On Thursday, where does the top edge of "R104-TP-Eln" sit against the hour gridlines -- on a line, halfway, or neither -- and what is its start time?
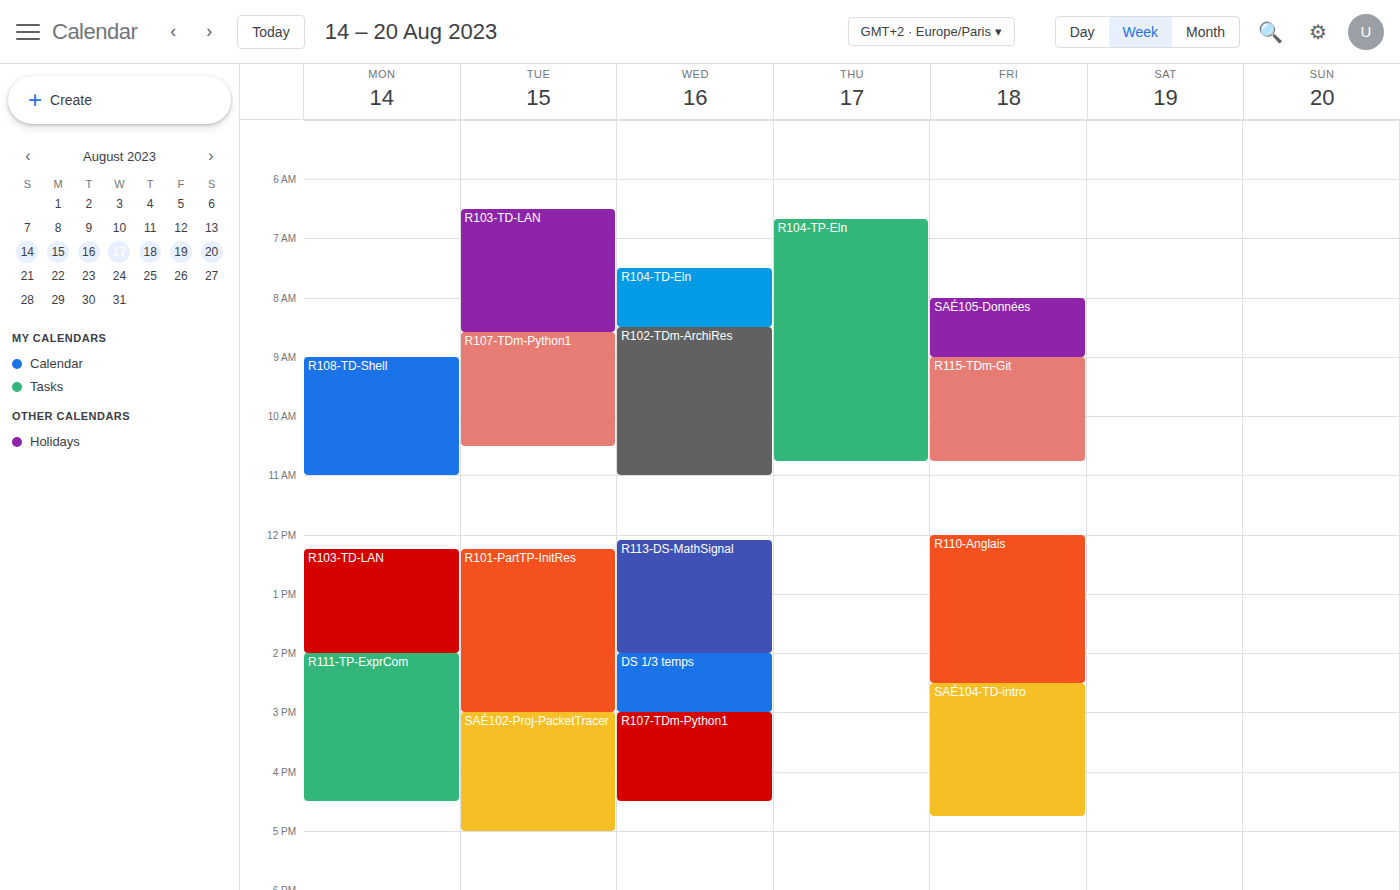
6:40 AM -- neither: 40 minutes below the 6 AM line and 20 minutes above the 7 AM line.